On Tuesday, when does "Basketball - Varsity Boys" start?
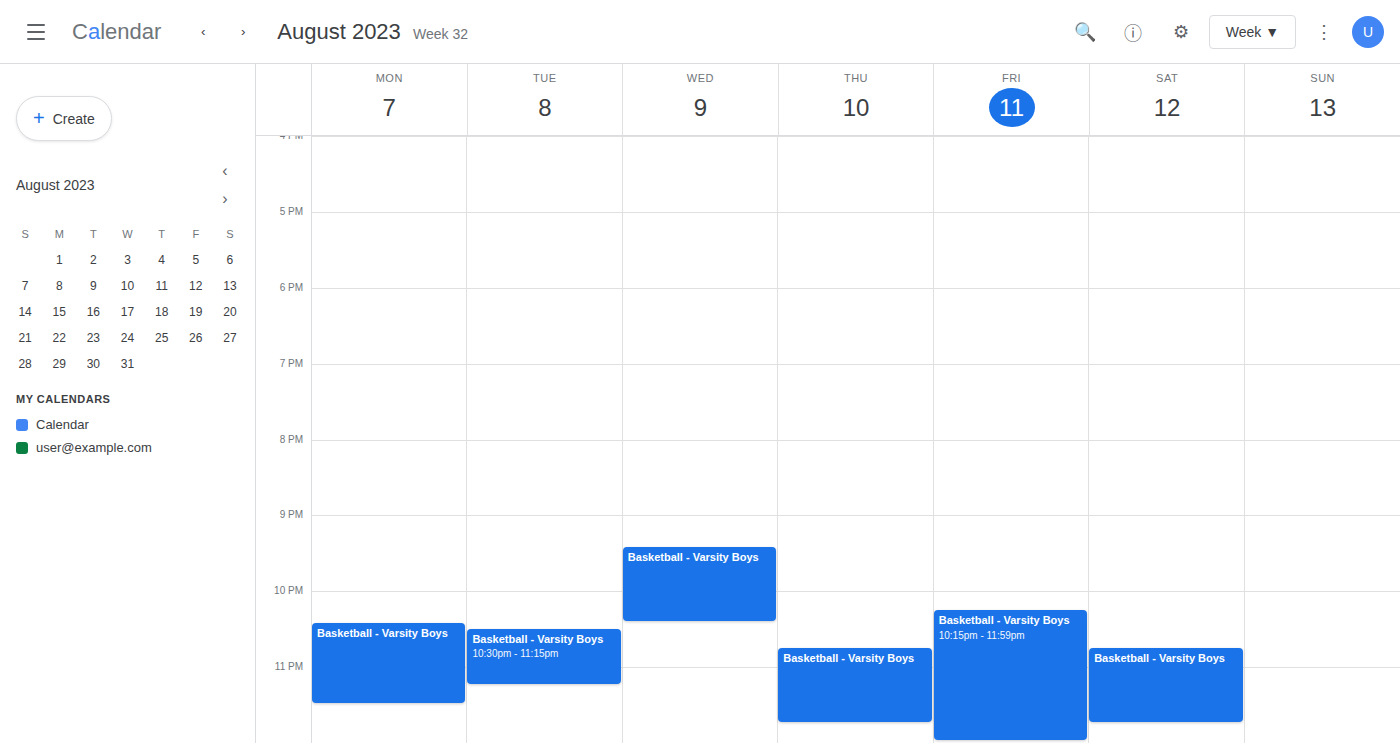
10:30 PM